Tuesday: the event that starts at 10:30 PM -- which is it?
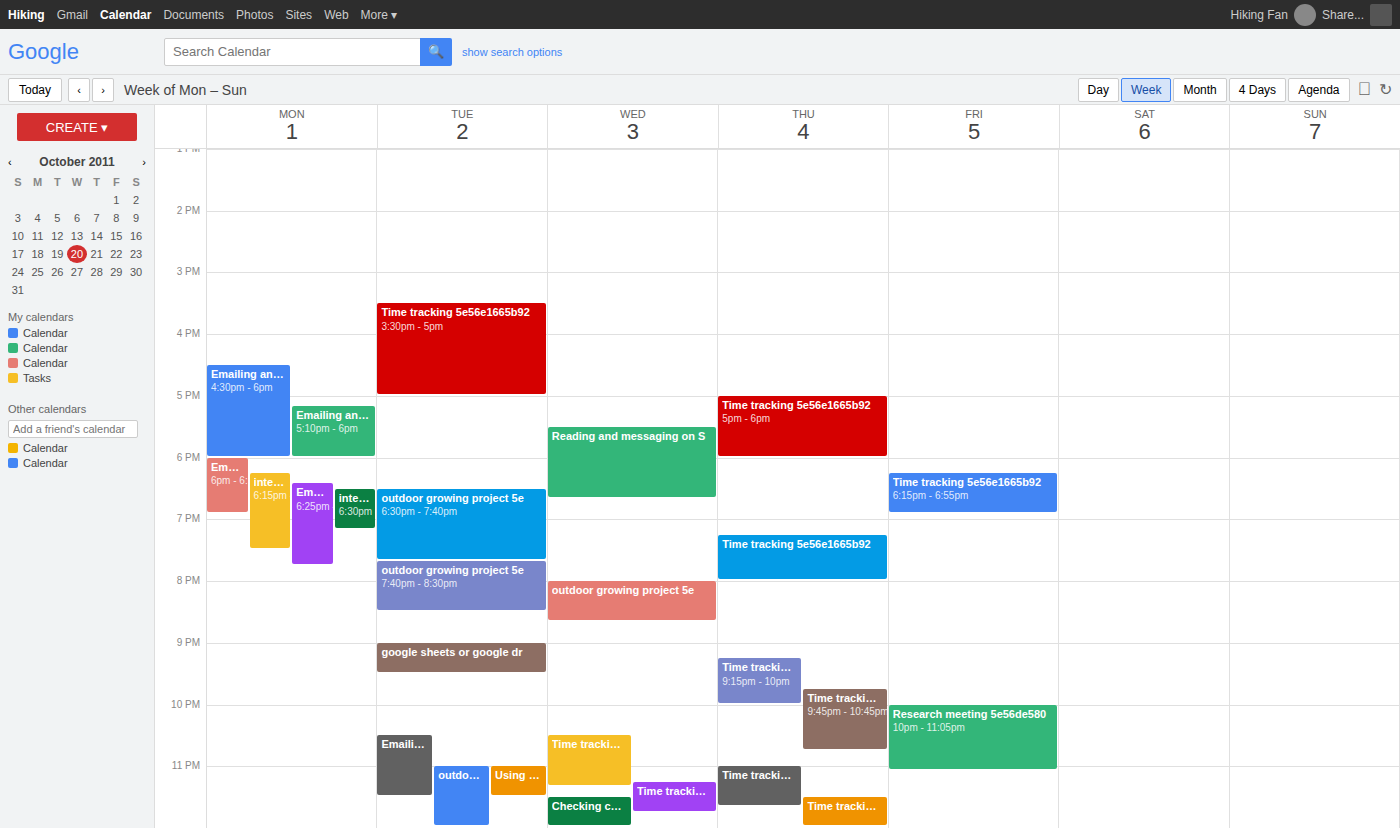
"Emailing and checking emai"